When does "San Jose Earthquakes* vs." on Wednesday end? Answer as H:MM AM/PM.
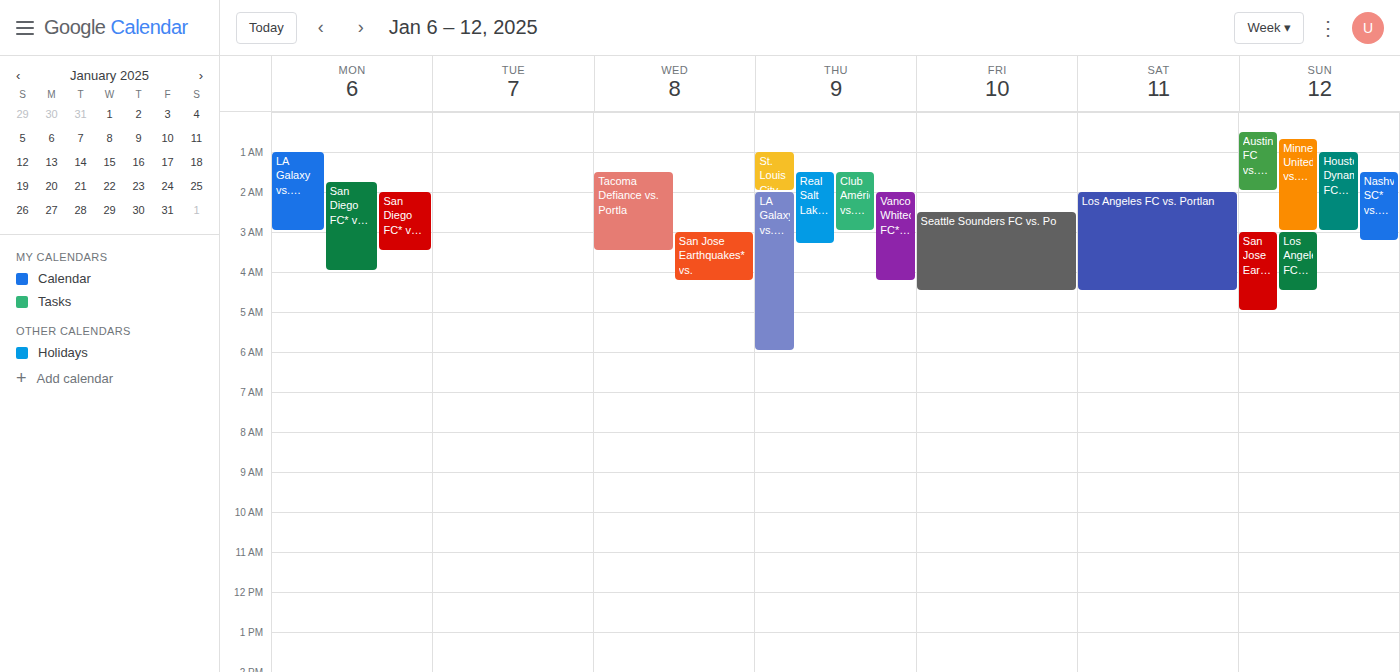
4:15 AM